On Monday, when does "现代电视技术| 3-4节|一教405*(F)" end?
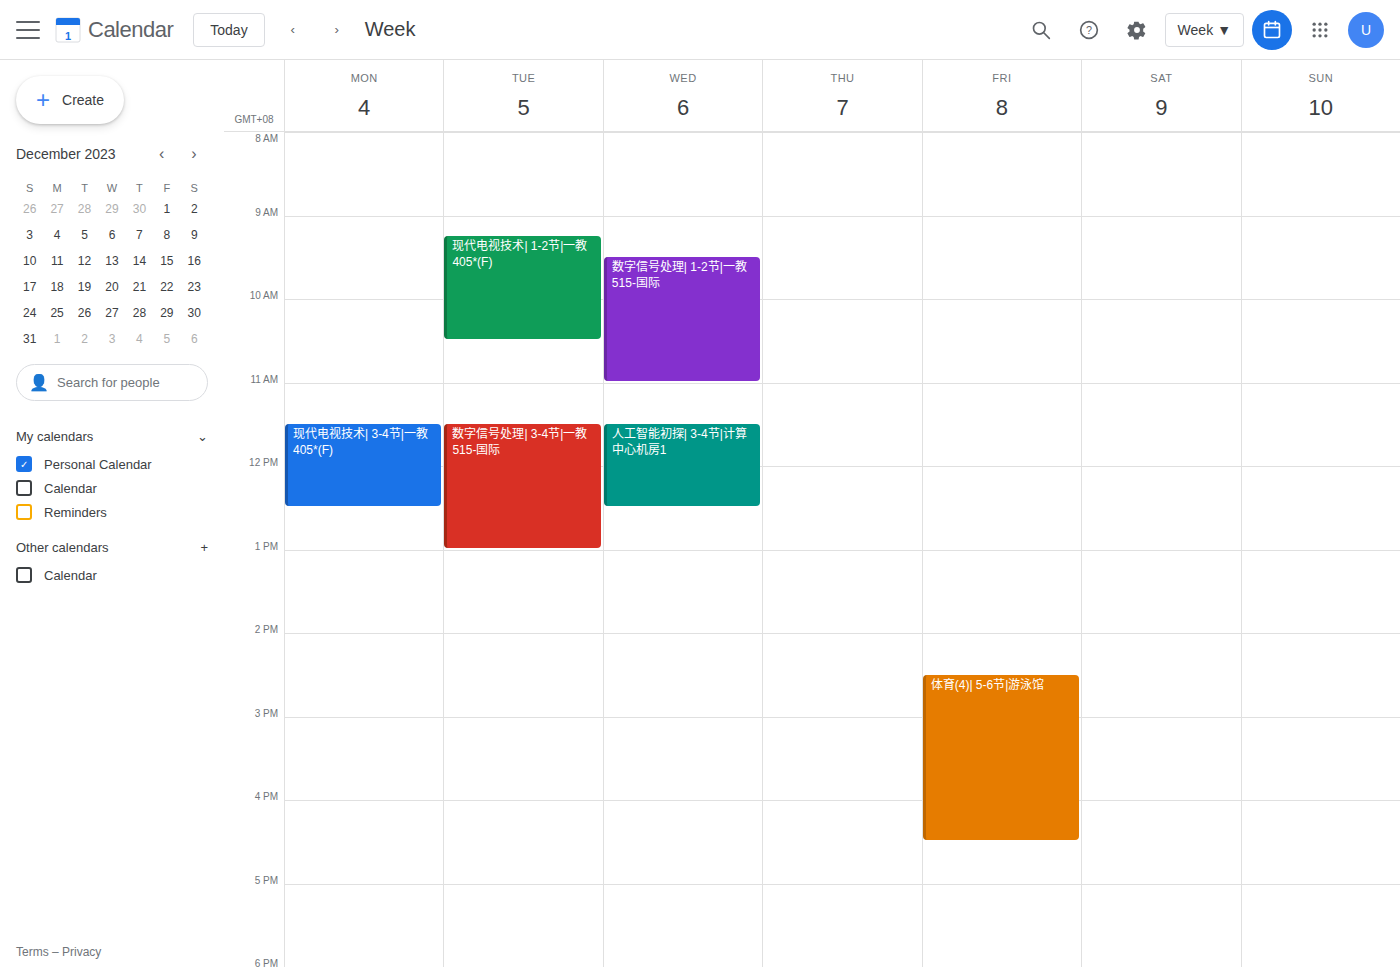
12:30 PM